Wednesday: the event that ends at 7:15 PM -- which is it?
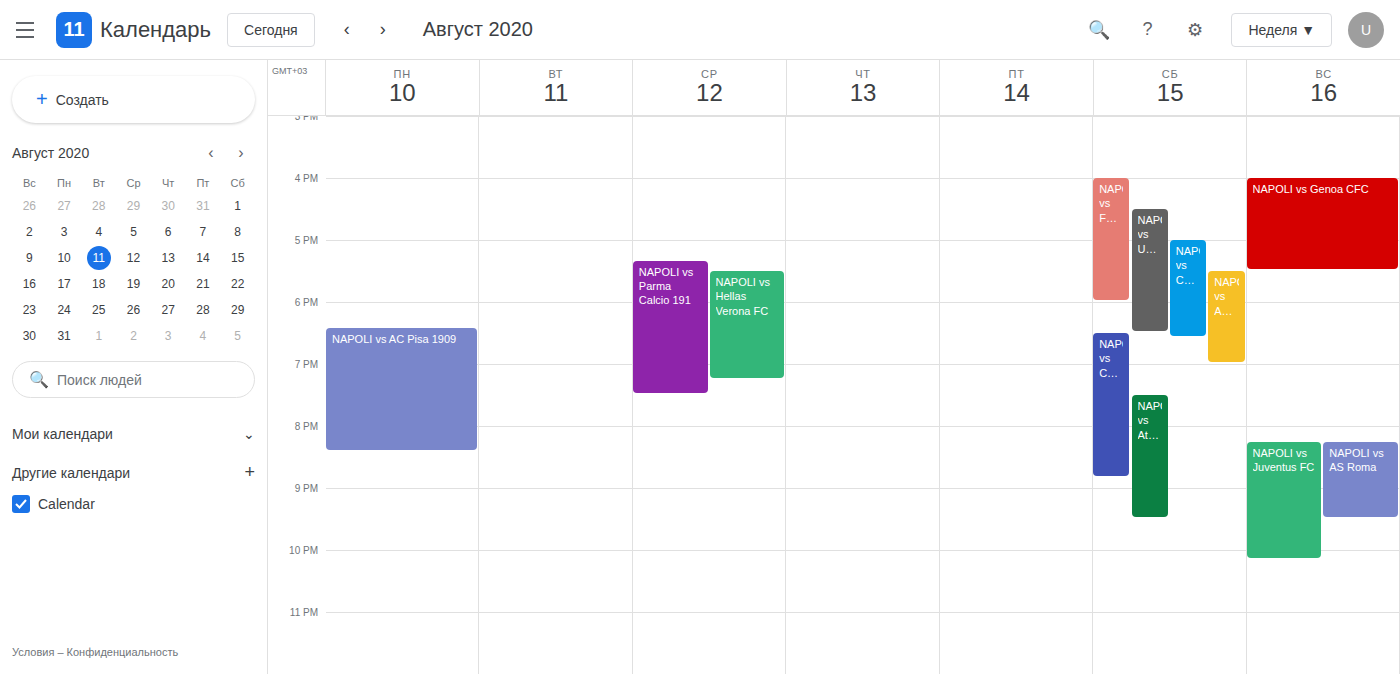
"NAPOLI vs Hellas Verona FC"